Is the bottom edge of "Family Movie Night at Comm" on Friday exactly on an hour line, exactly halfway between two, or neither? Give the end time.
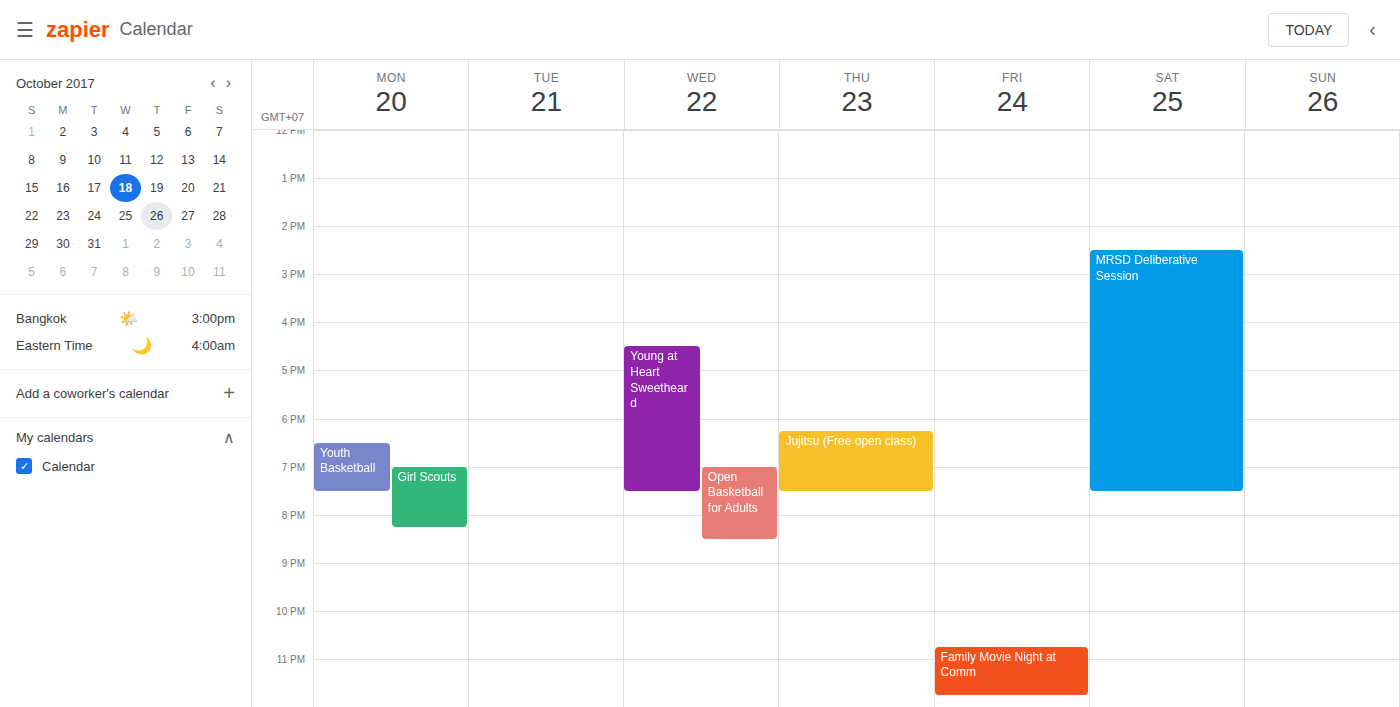
11:45 PM -- neither: three quarters of the way from the 11 PM line to the 12 AM line.